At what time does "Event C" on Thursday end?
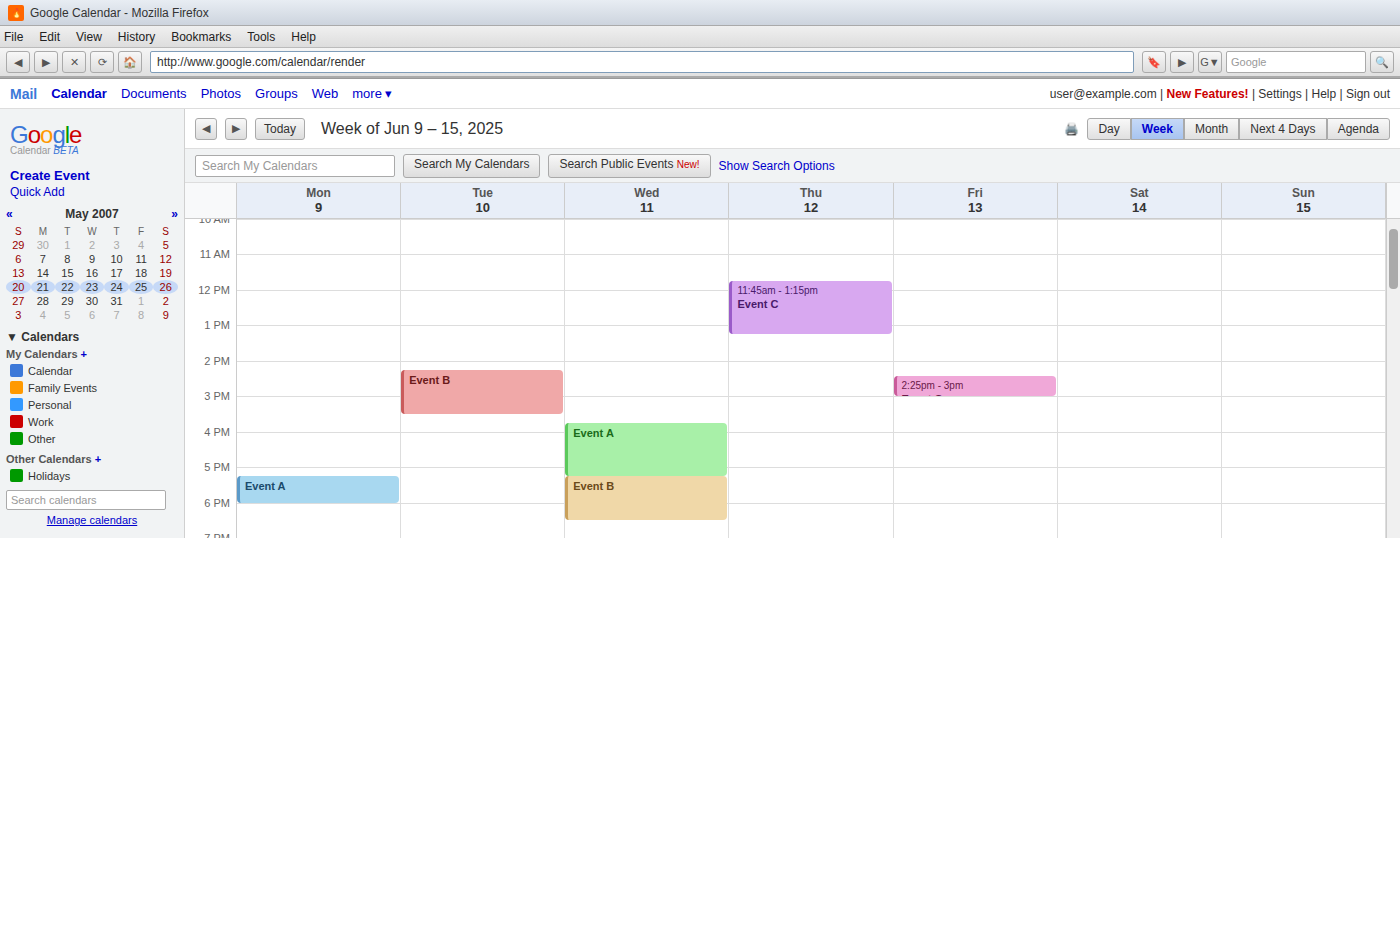
1:15 PM